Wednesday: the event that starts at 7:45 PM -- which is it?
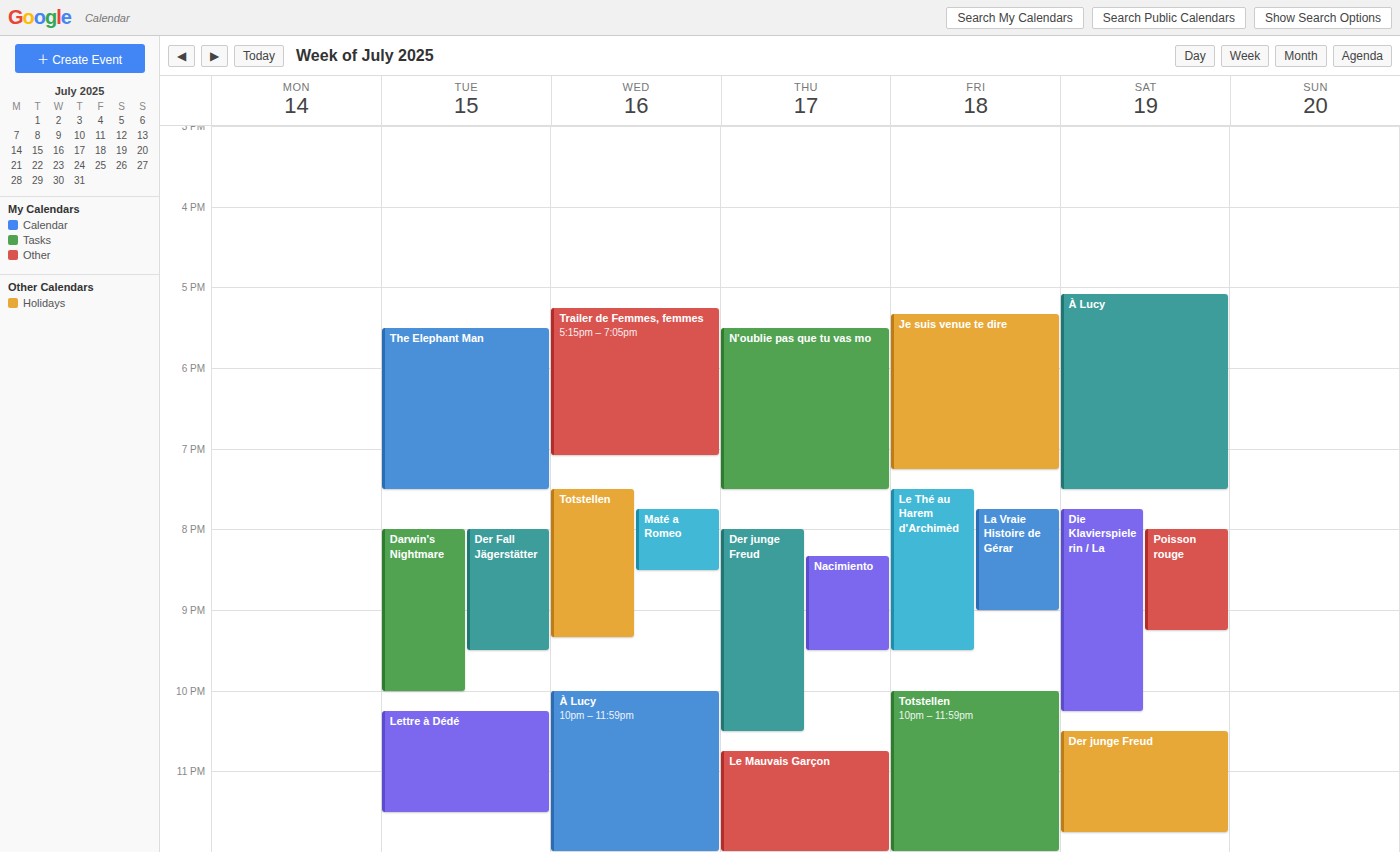
"Maté a Romeo"